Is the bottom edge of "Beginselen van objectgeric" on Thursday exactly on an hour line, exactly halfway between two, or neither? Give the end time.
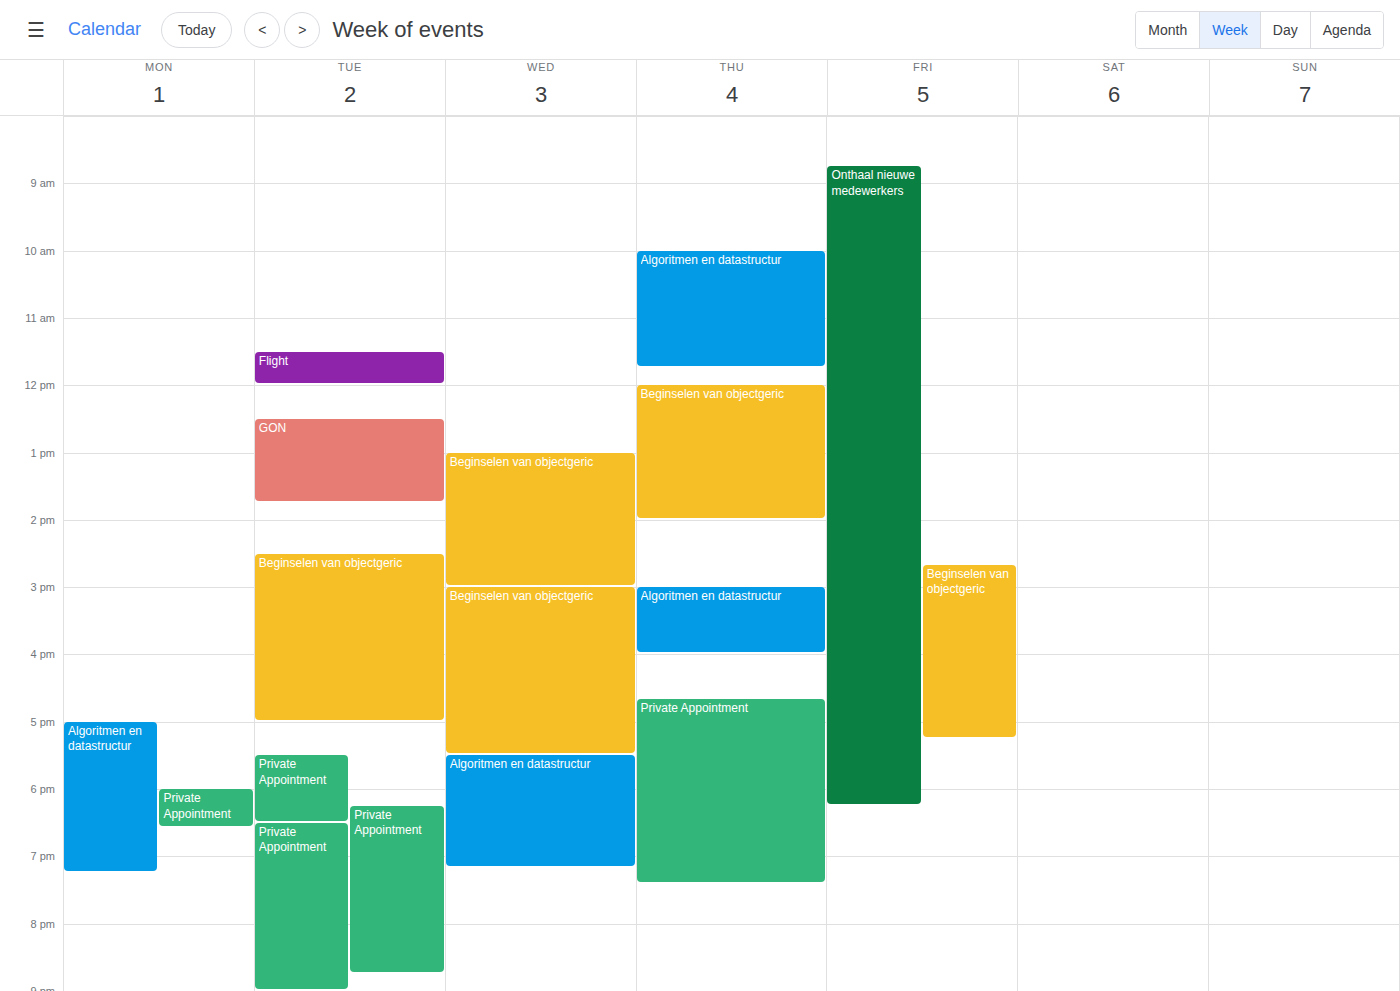
2:00 PM -- exactly on the 2 PM line.